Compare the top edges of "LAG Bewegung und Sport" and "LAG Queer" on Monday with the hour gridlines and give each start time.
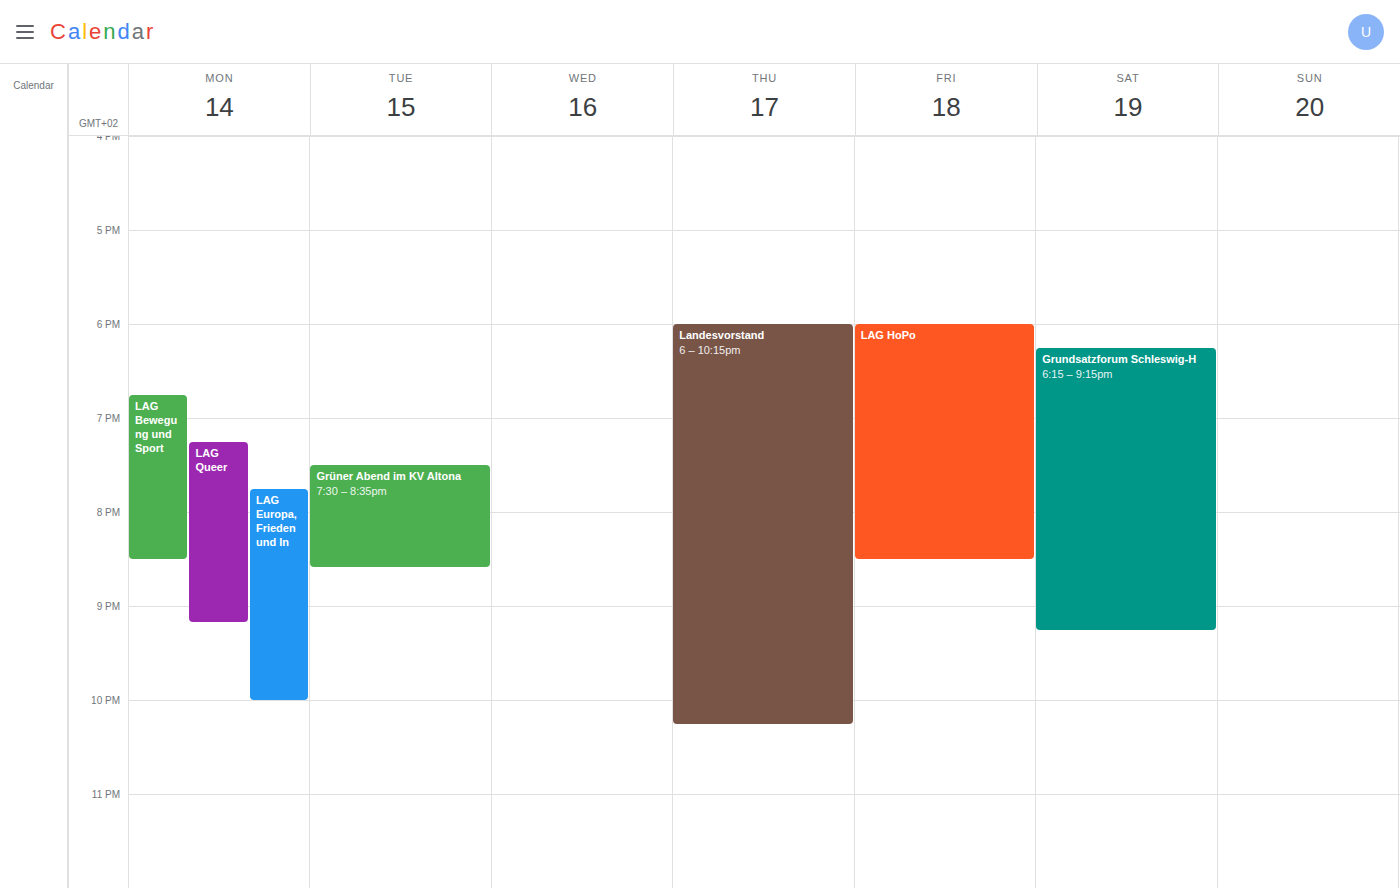
"LAG Bewegung und Sport": 6:45 PM, neither: three quarters of the way from the 6 PM line to the 7 PM line. "LAG Queer": 7:15 PM, neither: a quarter of the way from the 7 PM line to the 8 PM line.